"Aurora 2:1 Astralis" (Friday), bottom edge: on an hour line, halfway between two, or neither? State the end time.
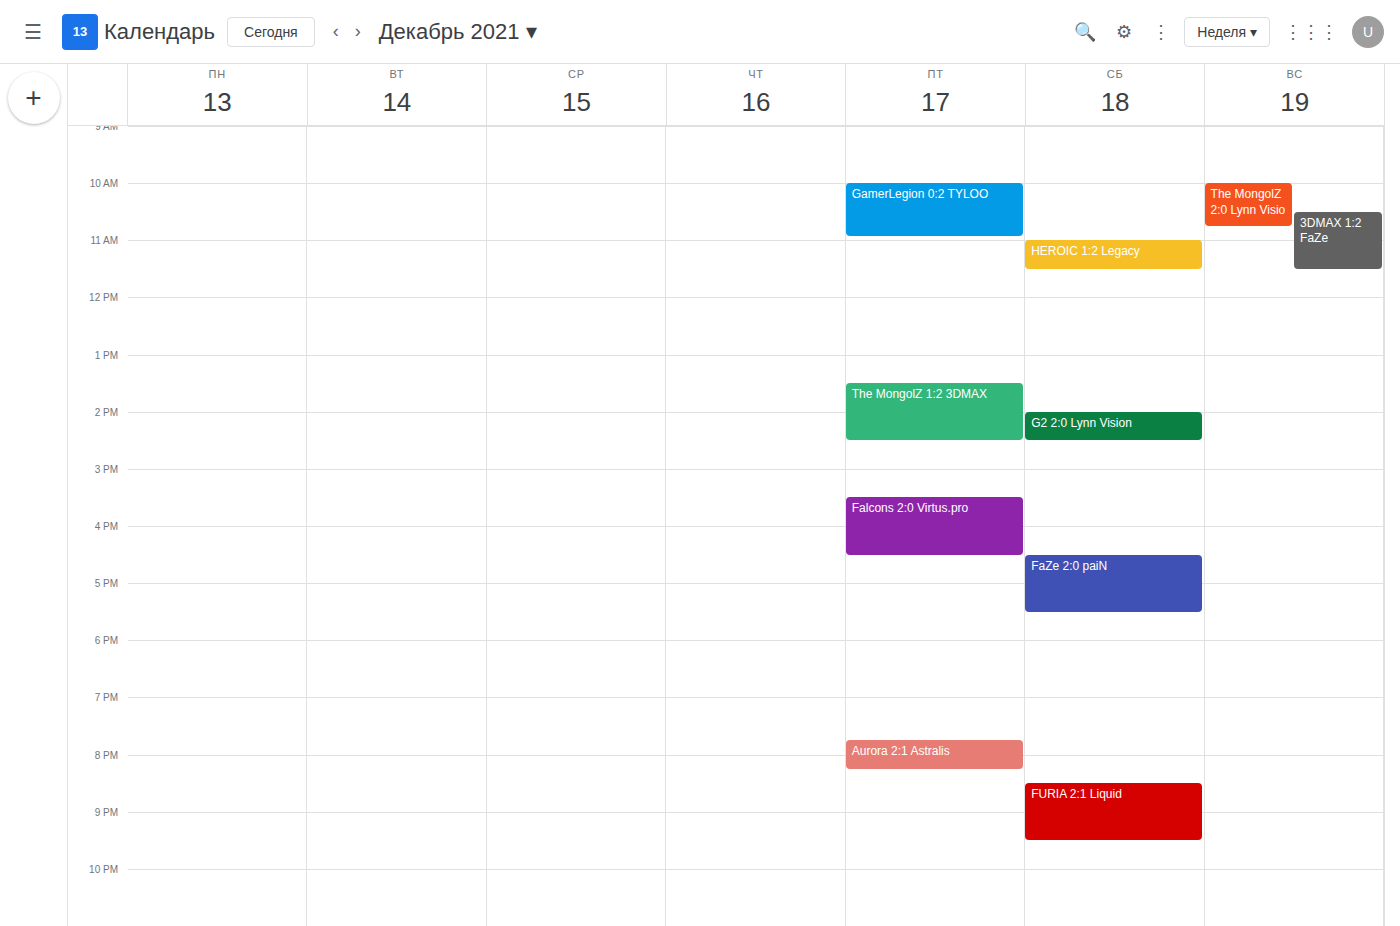
8:15 PM -- neither: a quarter of the way from the 8 PM line to the 9 PM line.